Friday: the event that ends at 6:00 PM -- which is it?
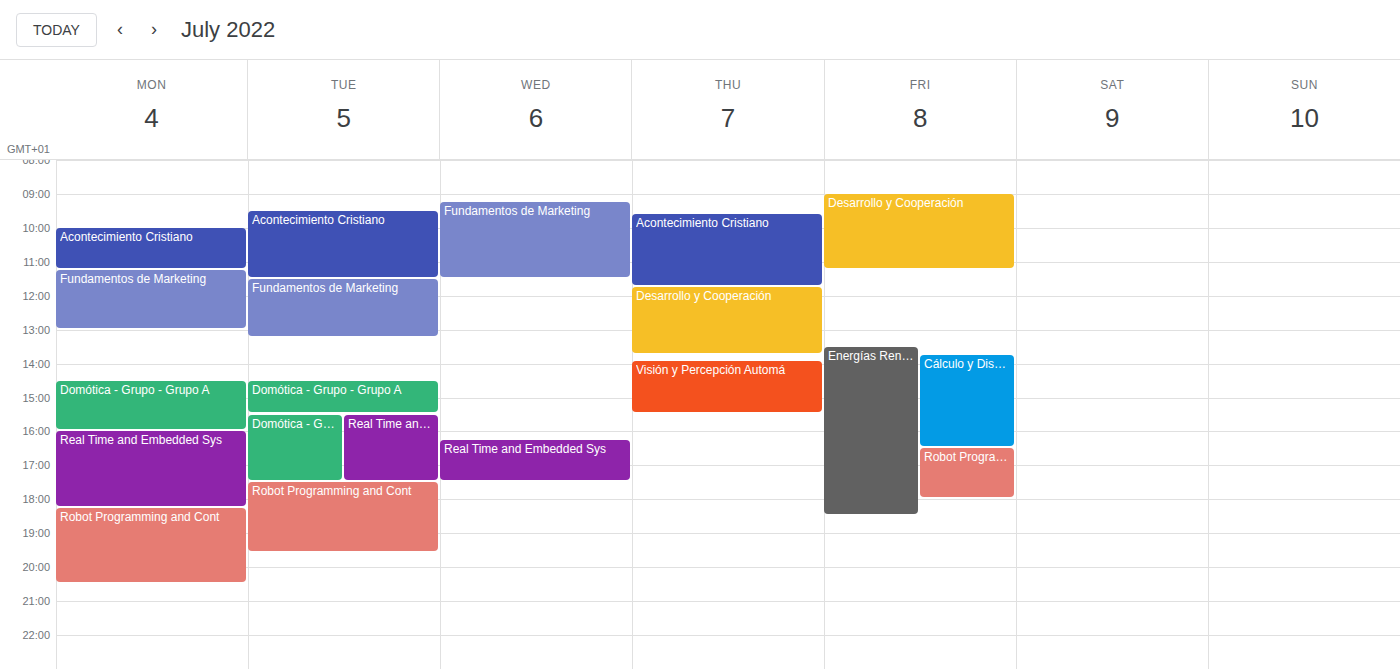
"Robot Programming and Cont"